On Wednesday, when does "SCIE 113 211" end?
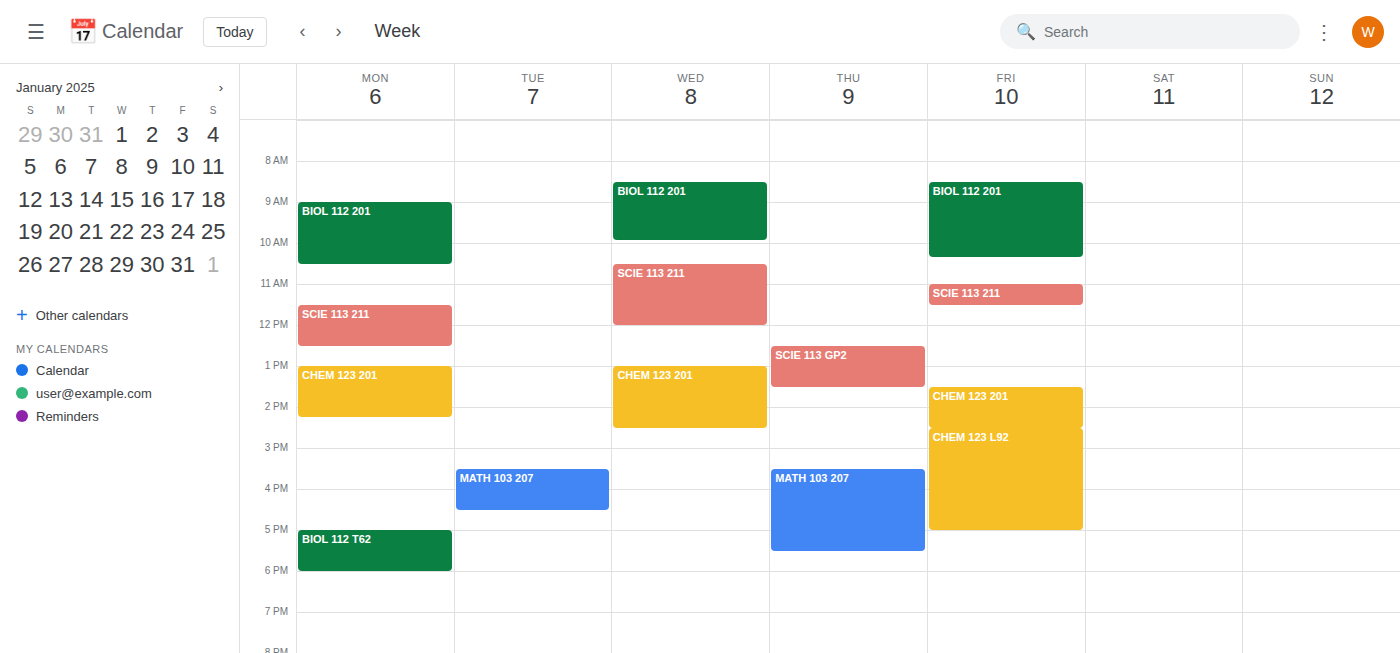
12:00 PM